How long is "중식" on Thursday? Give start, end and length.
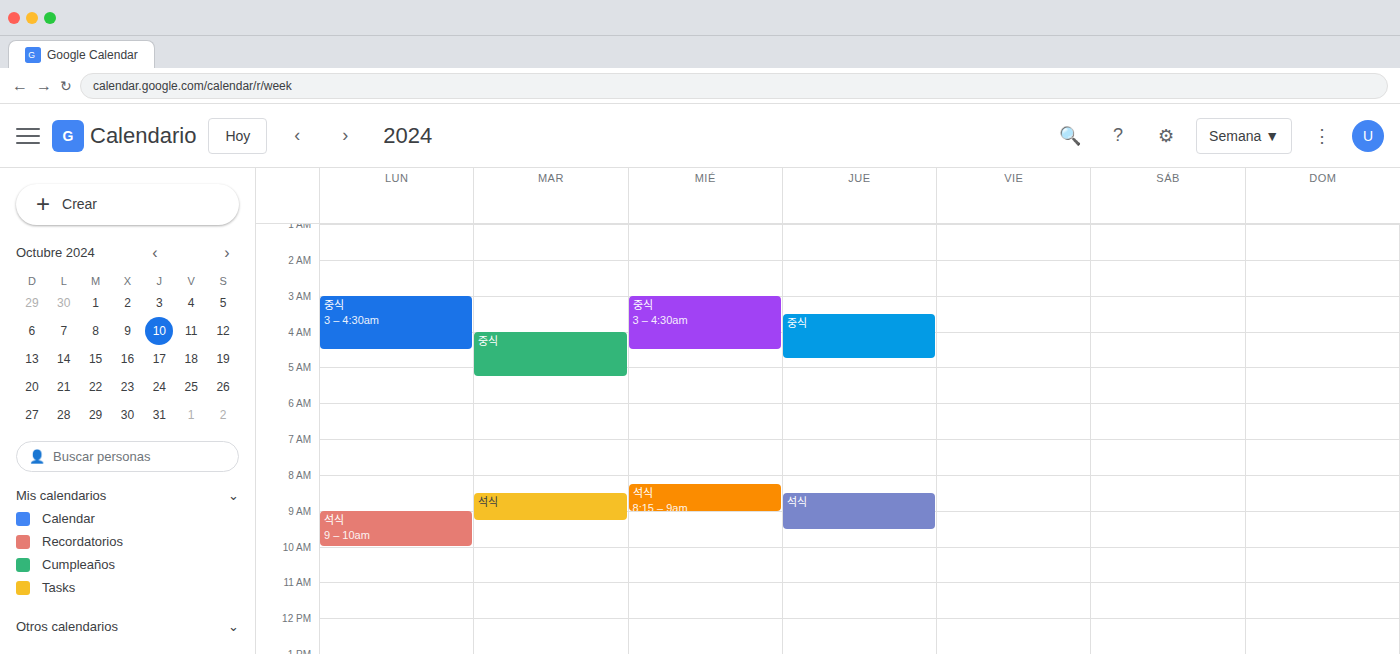
03:30 to 04:45, 1 hour 15 minutes